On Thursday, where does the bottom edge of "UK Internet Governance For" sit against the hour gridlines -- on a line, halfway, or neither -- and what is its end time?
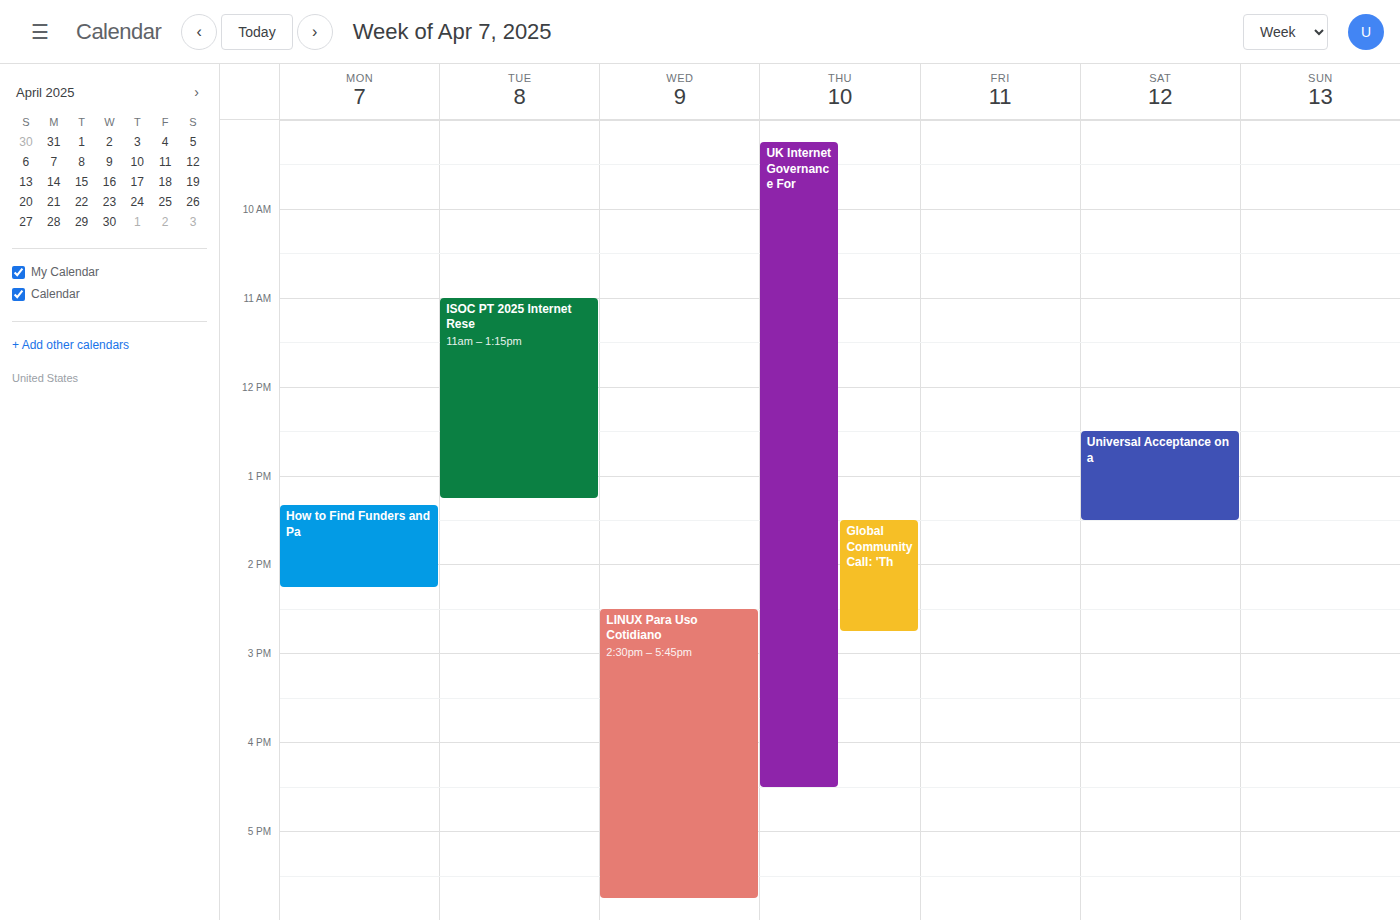
4:30 PM -- halfway between the 4 PM and 5 PM lines.